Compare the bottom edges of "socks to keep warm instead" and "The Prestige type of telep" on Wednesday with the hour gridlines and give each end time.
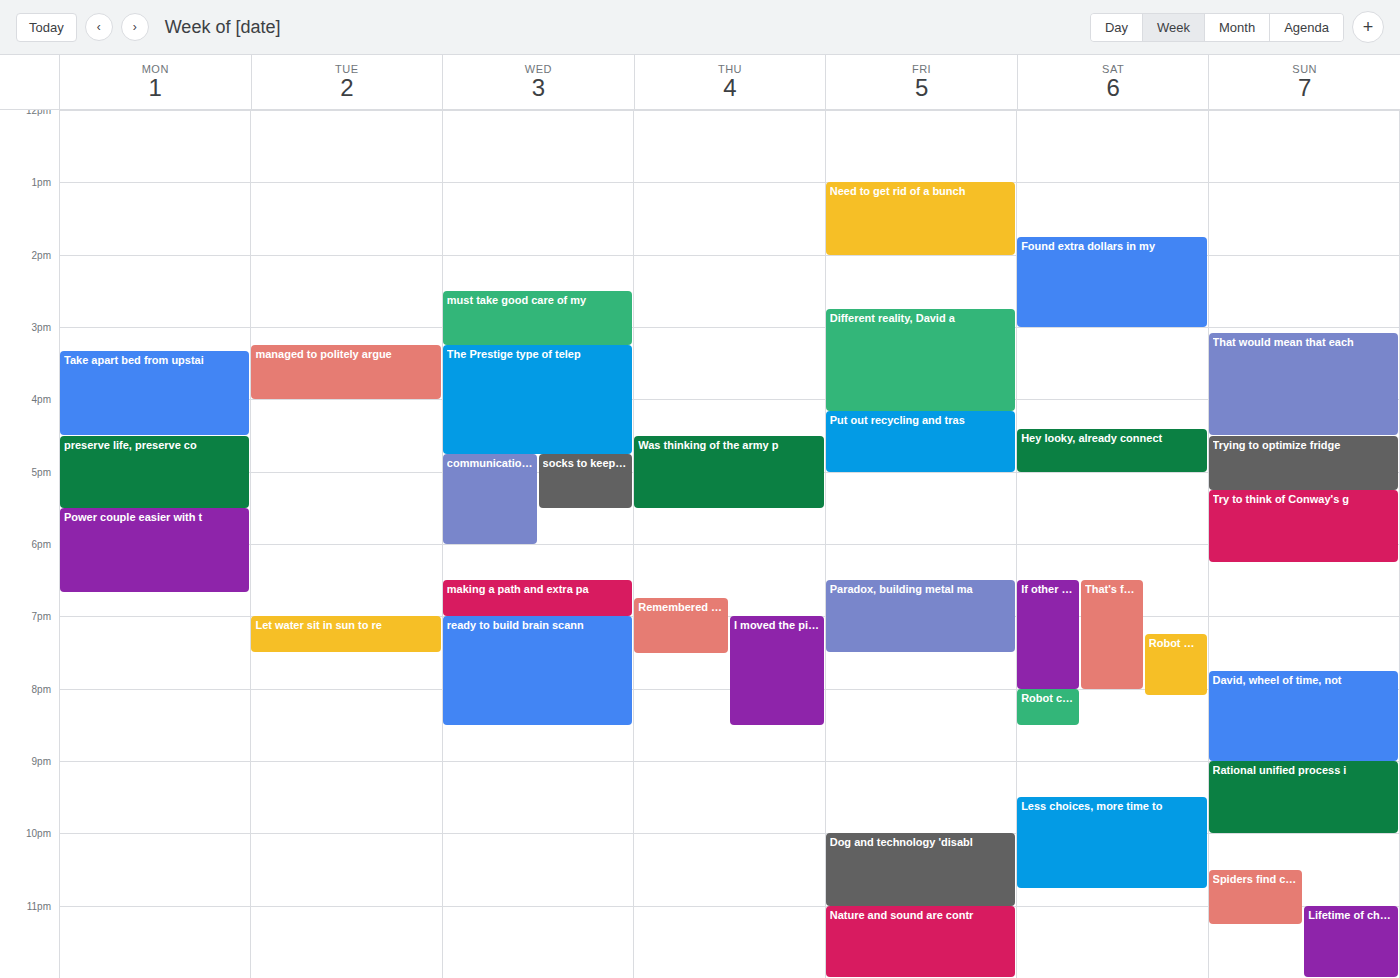
"socks to keep warm instead": 5:30 PM, halfway between the 5 PM and 6 PM lines. "The Prestige type of telep": 4:45 PM, neither: three quarters of the way from the 4 PM line to the 5 PM line.